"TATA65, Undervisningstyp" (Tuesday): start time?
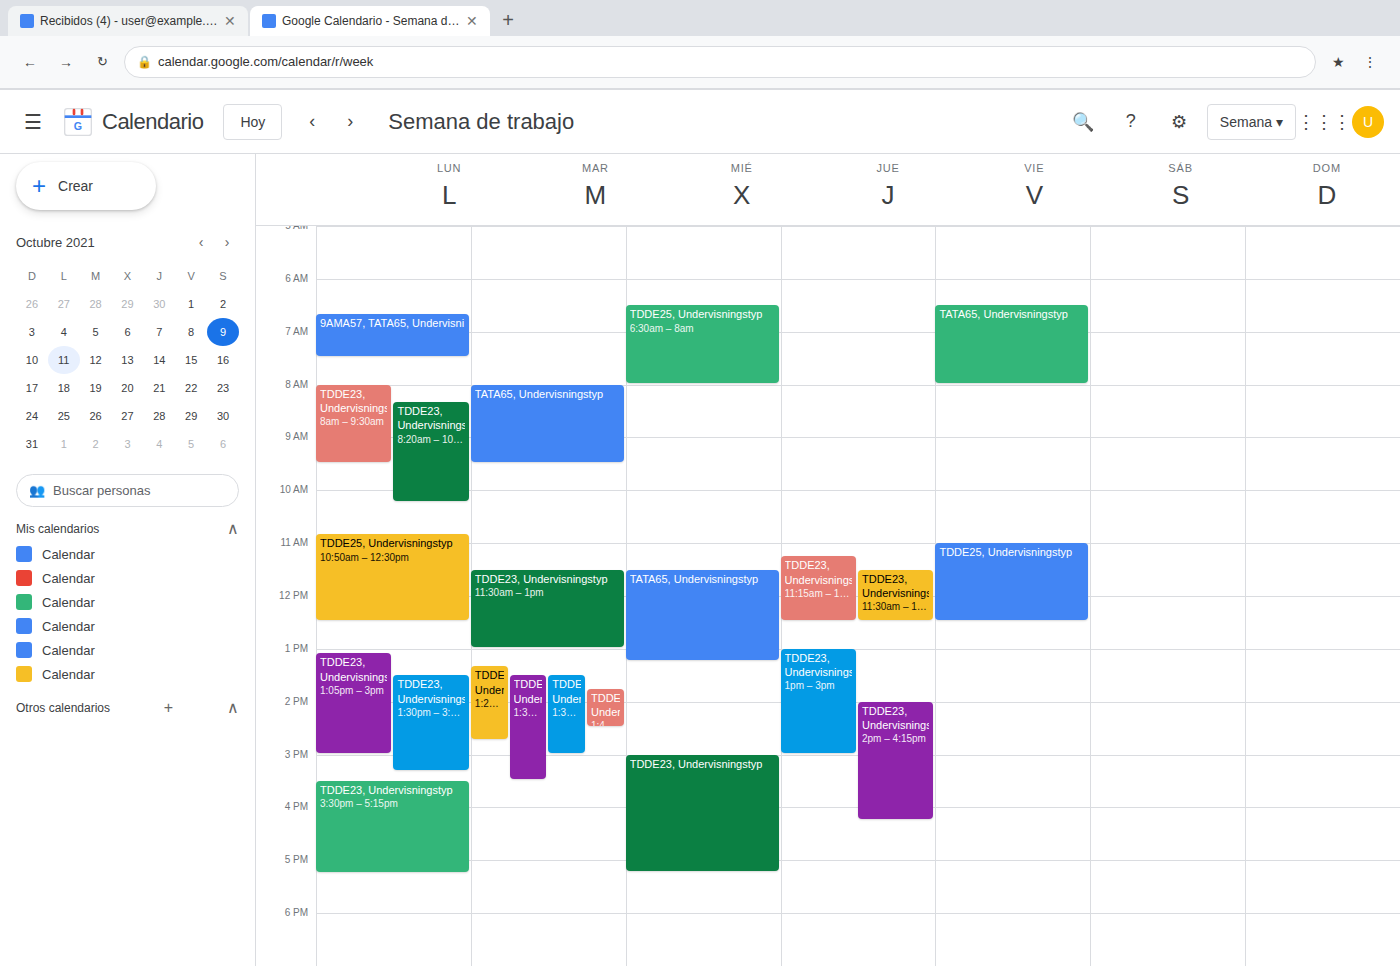
8:00 AM